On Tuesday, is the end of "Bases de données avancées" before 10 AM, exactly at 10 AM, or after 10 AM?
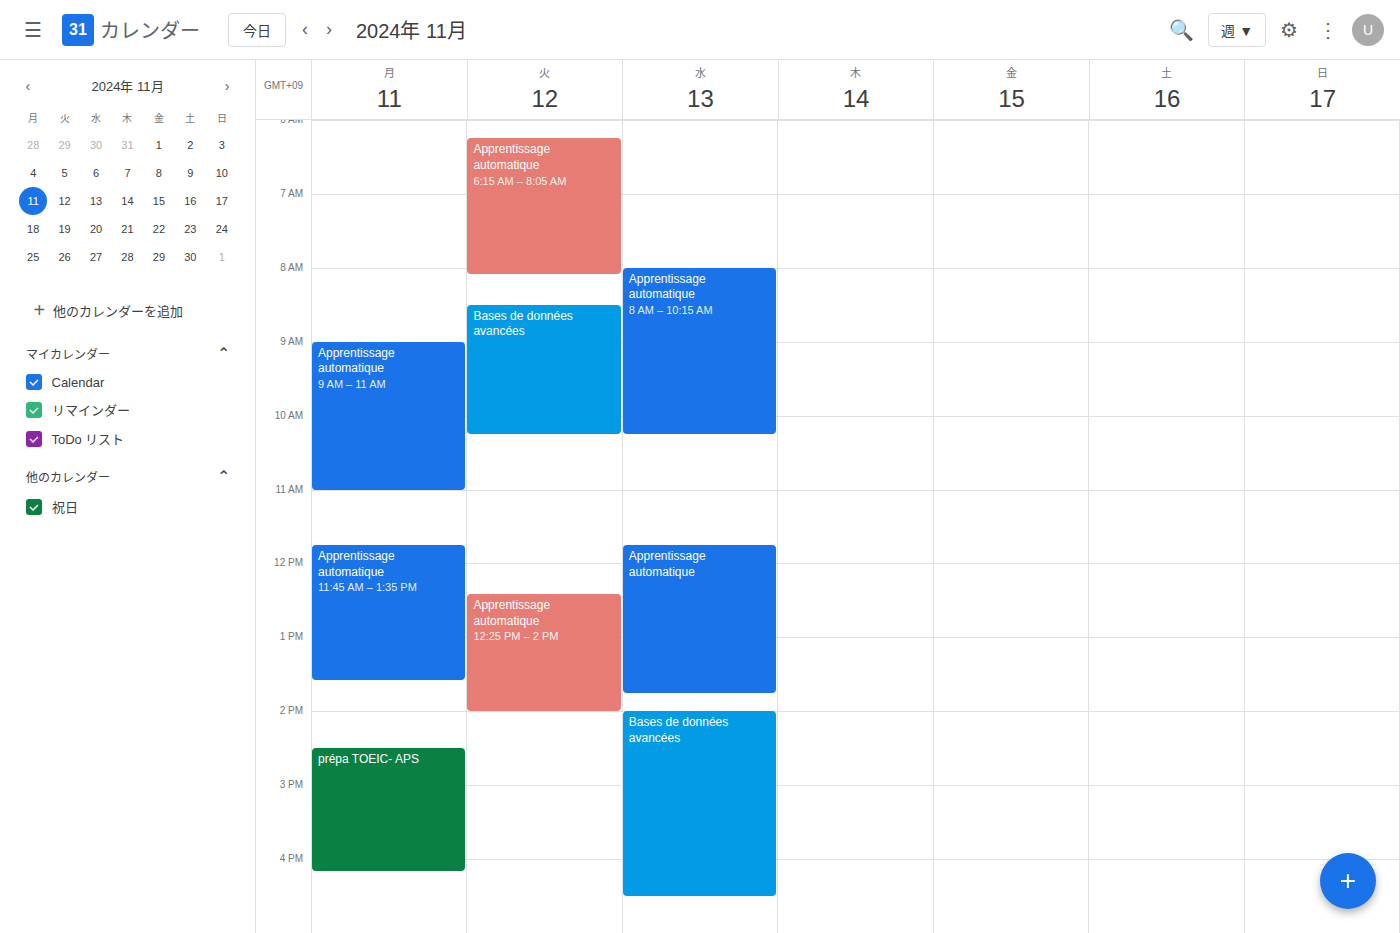
10:15 AM -- after 10 AM, 15 minutes below the 10 AM line.